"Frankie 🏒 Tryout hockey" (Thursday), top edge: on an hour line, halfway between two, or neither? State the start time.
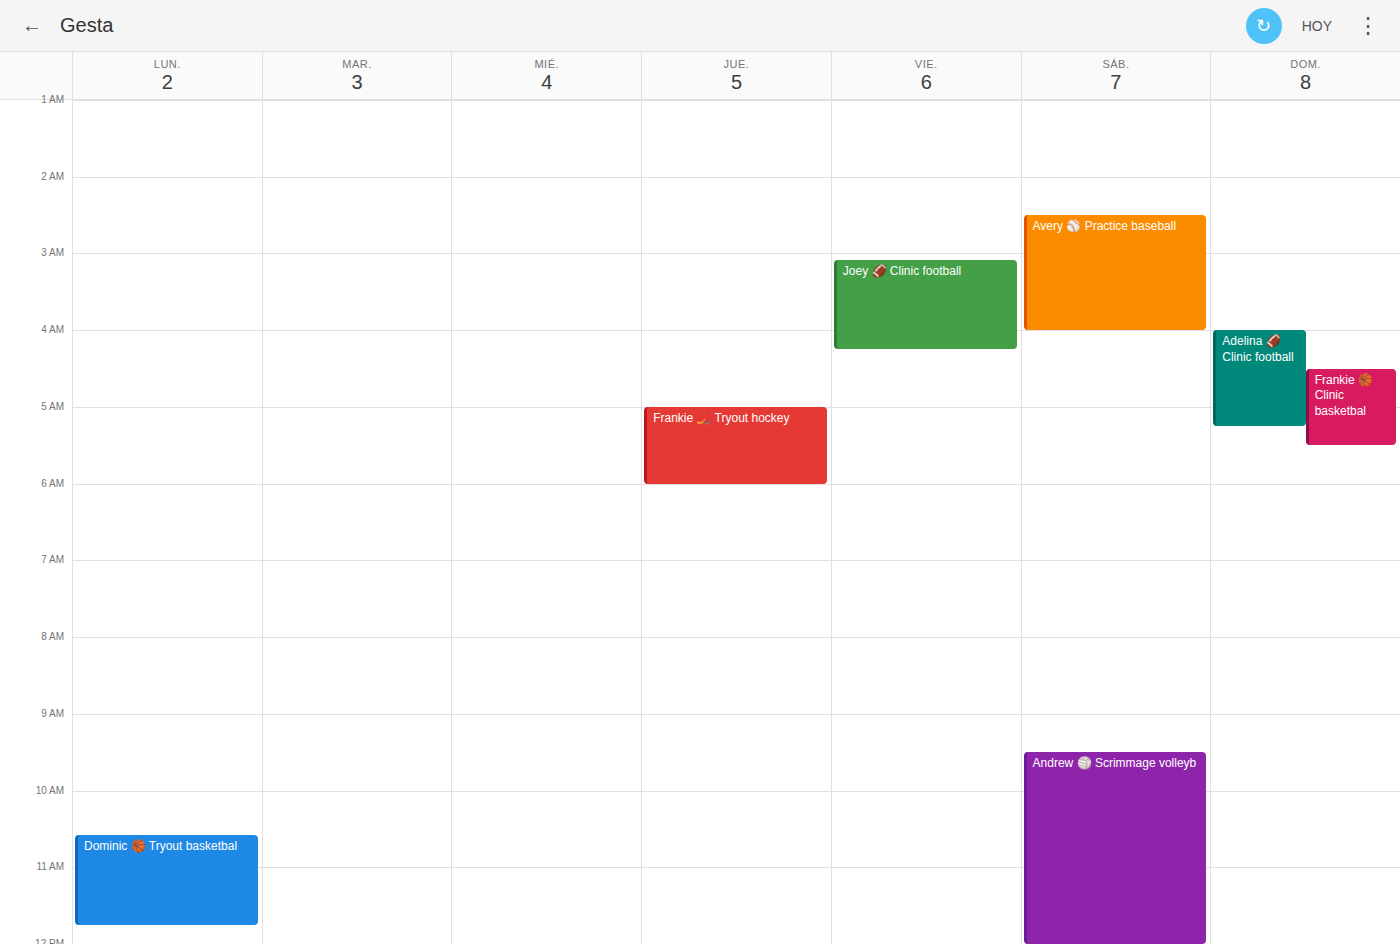
5:00 AM -- exactly on the 5 AM line.